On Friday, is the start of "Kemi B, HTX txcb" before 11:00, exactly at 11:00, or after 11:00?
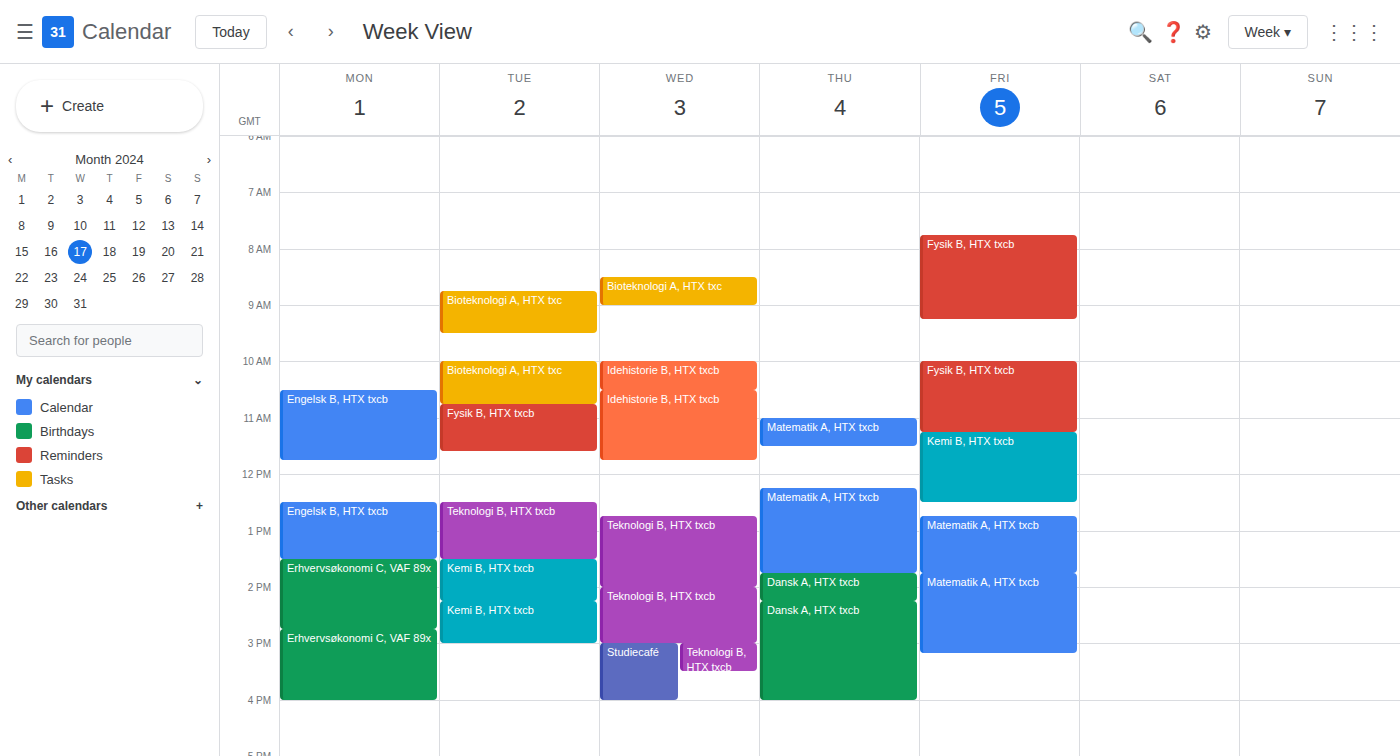
11:15 -- after 11:00, 15 minutes below the 11:00 line.